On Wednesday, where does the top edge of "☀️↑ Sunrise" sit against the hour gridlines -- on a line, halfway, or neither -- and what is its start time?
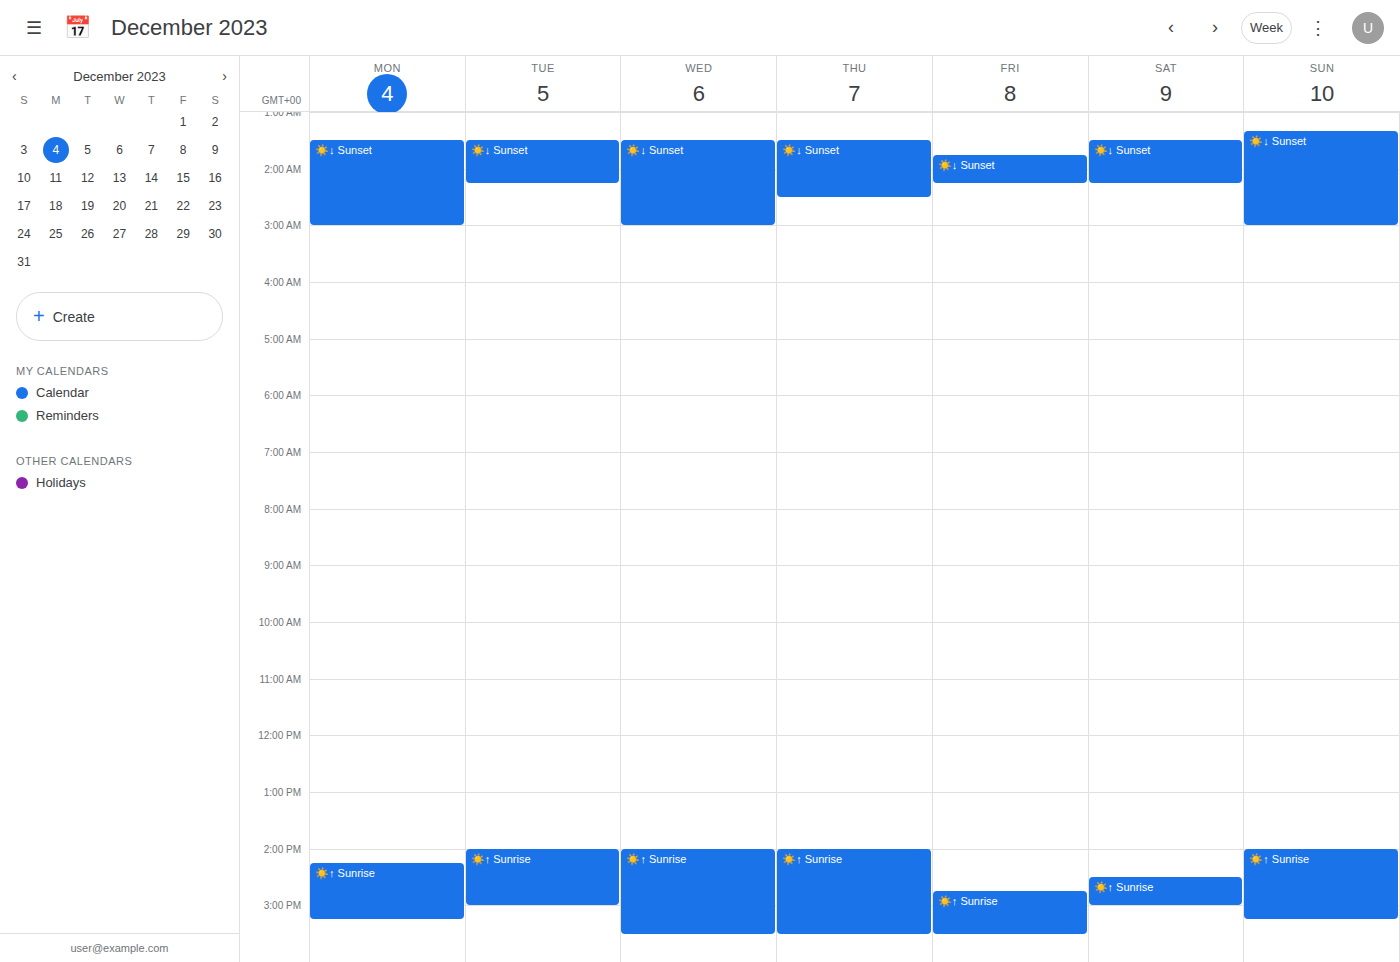
2:00 PM -- exactly on the 2 PM line.